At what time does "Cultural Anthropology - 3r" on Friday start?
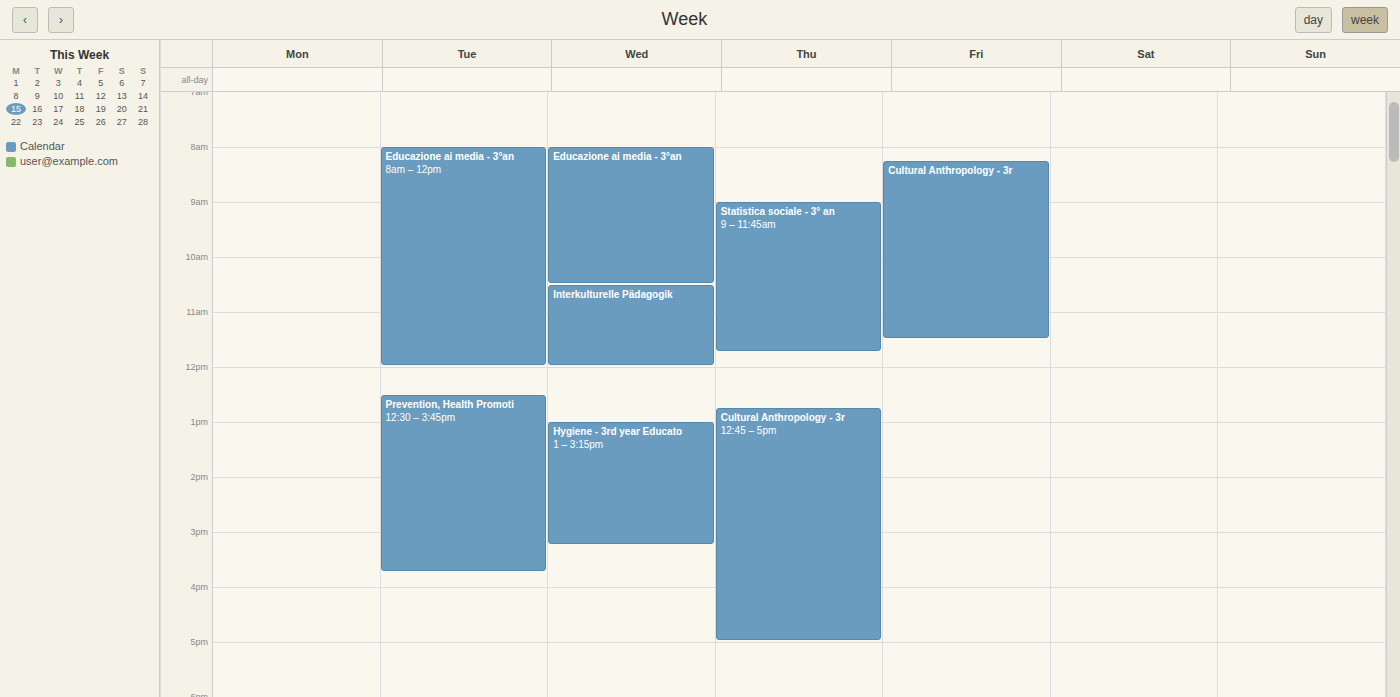
8:15 AM